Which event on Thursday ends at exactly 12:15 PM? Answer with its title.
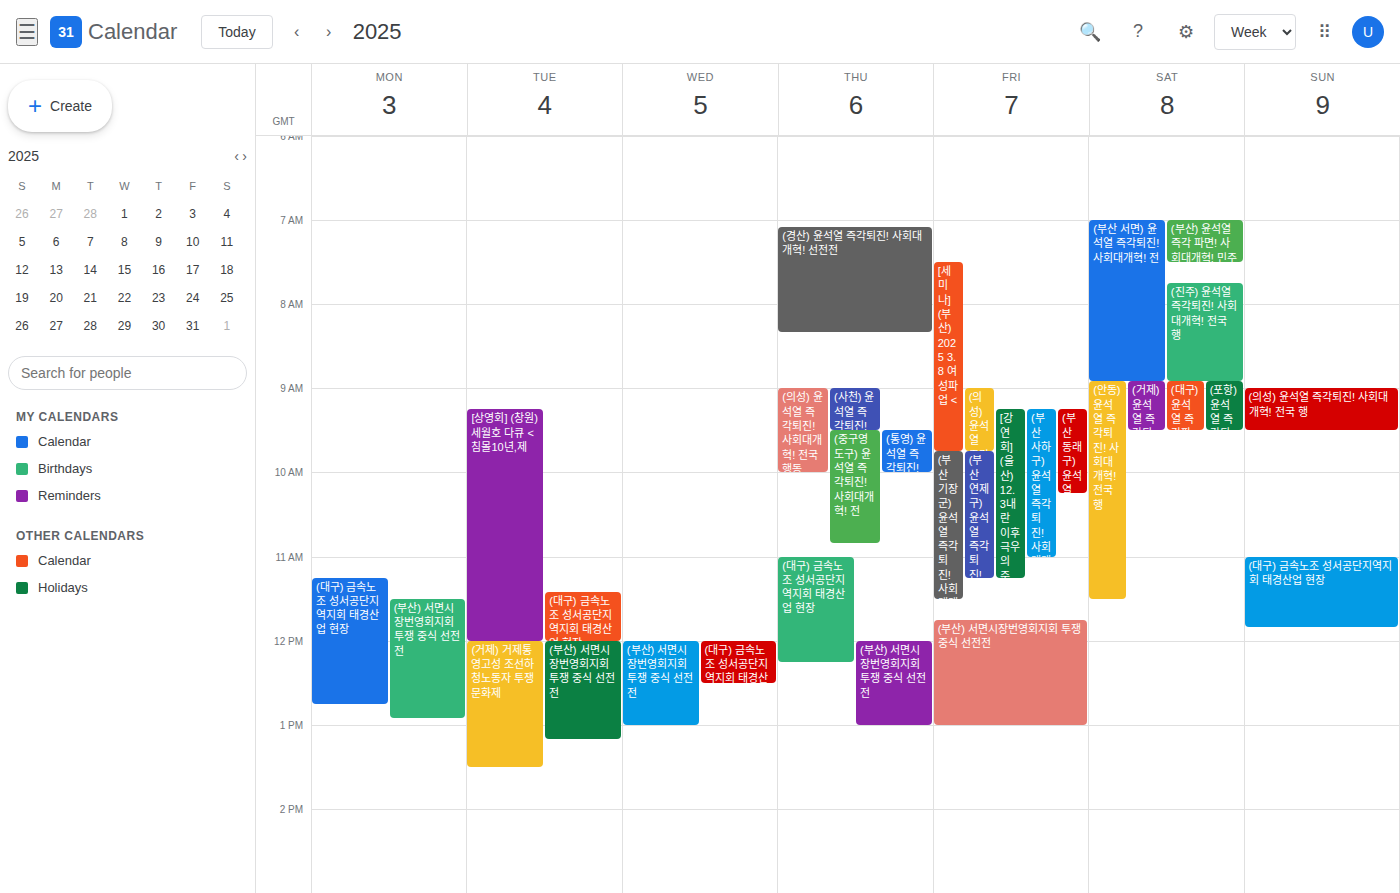
"(대구) 금속노조 성서공단지역지회 태경산업 현장"